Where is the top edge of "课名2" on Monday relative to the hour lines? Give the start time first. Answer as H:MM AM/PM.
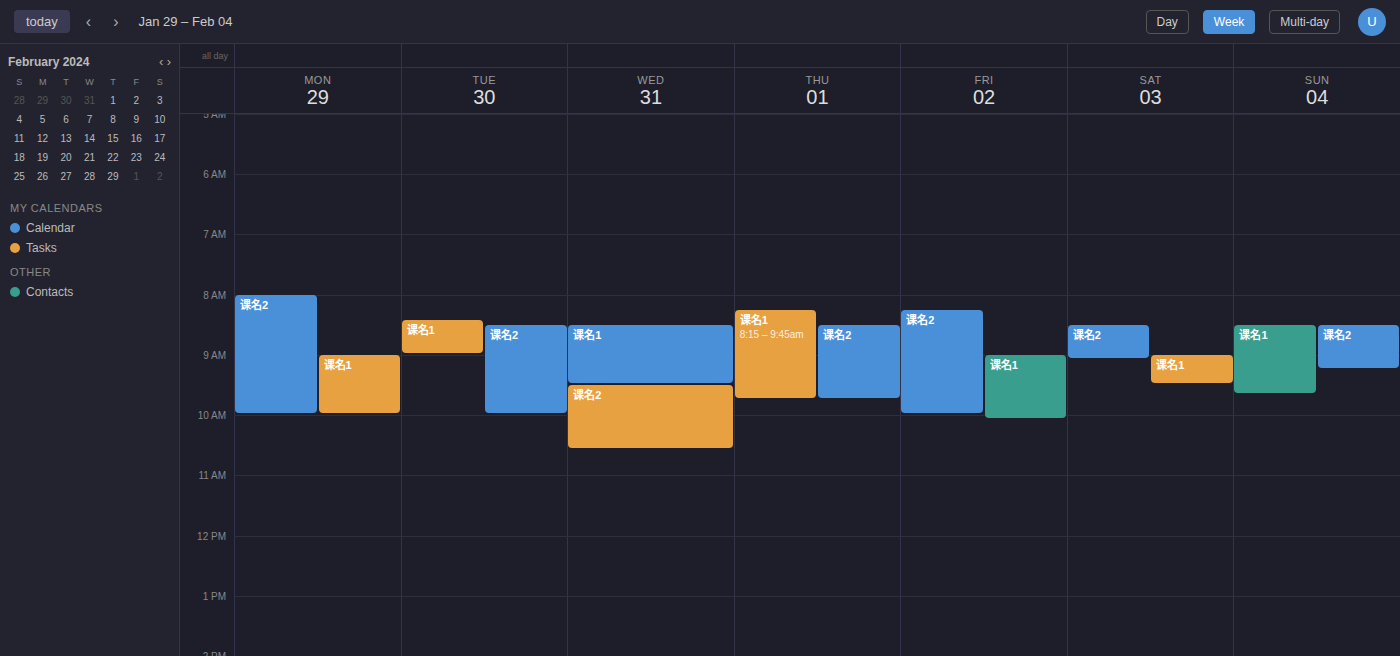
8:00 AM -- exactly on the 8 AM line.